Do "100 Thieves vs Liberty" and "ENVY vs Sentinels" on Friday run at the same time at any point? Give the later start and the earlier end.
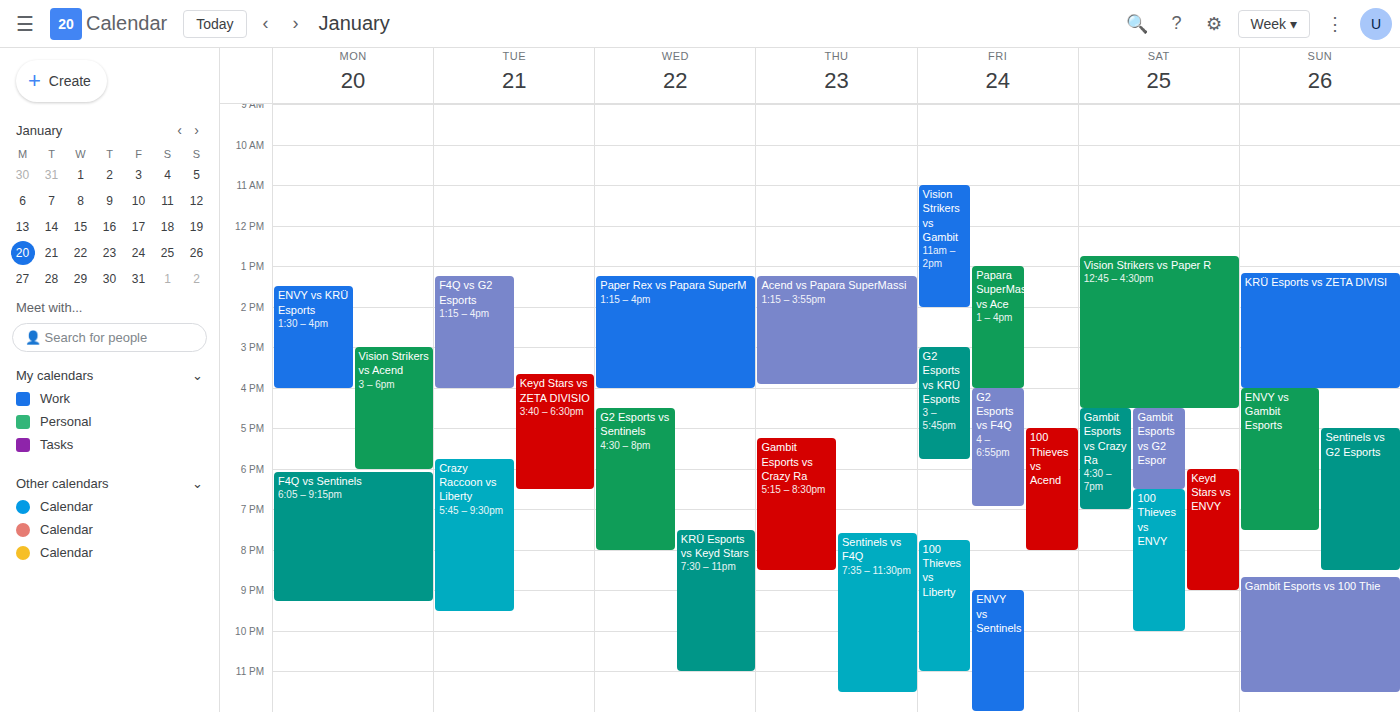
"ENVY vs Sentinels" starts at 21:00, before "100 Thieves vs Liberty" ends at 23:00 -- they overlap.